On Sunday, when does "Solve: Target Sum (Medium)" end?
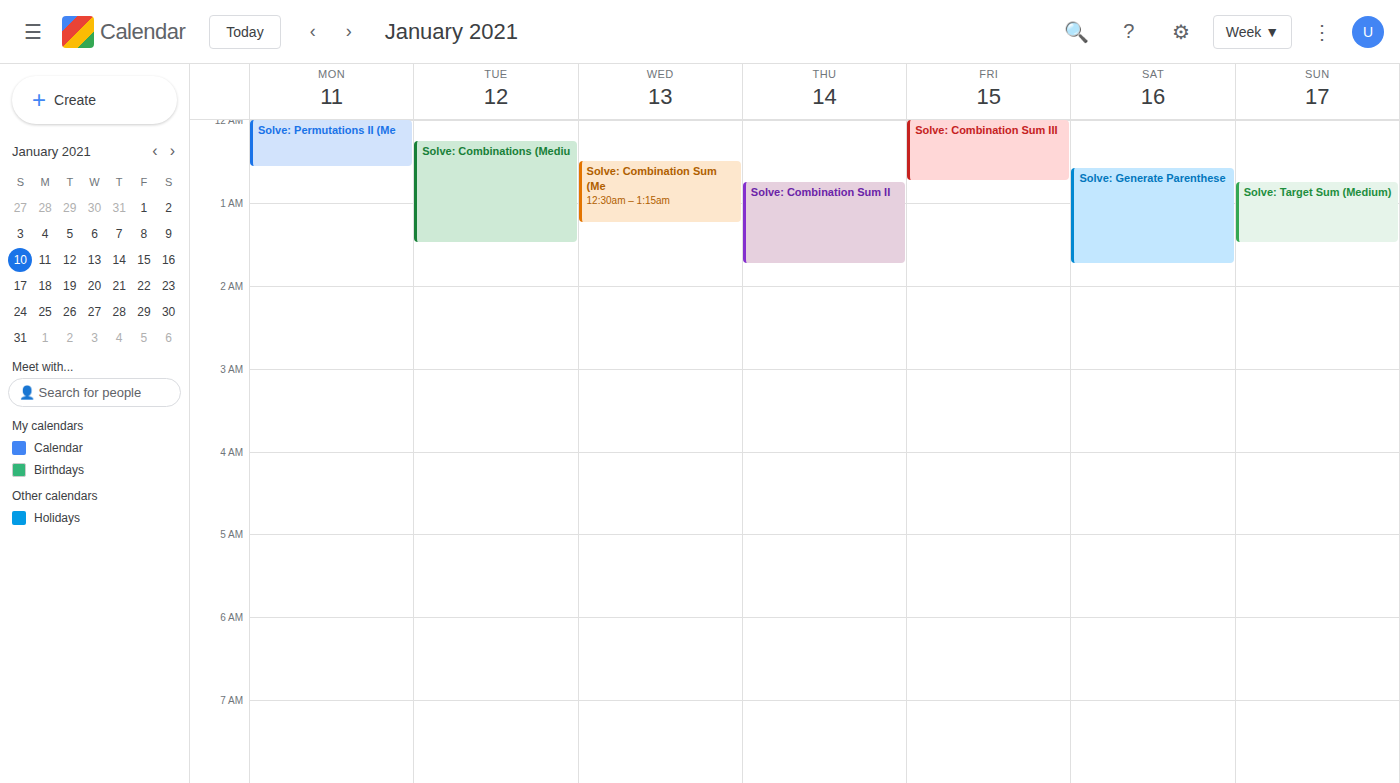
1:30 AM